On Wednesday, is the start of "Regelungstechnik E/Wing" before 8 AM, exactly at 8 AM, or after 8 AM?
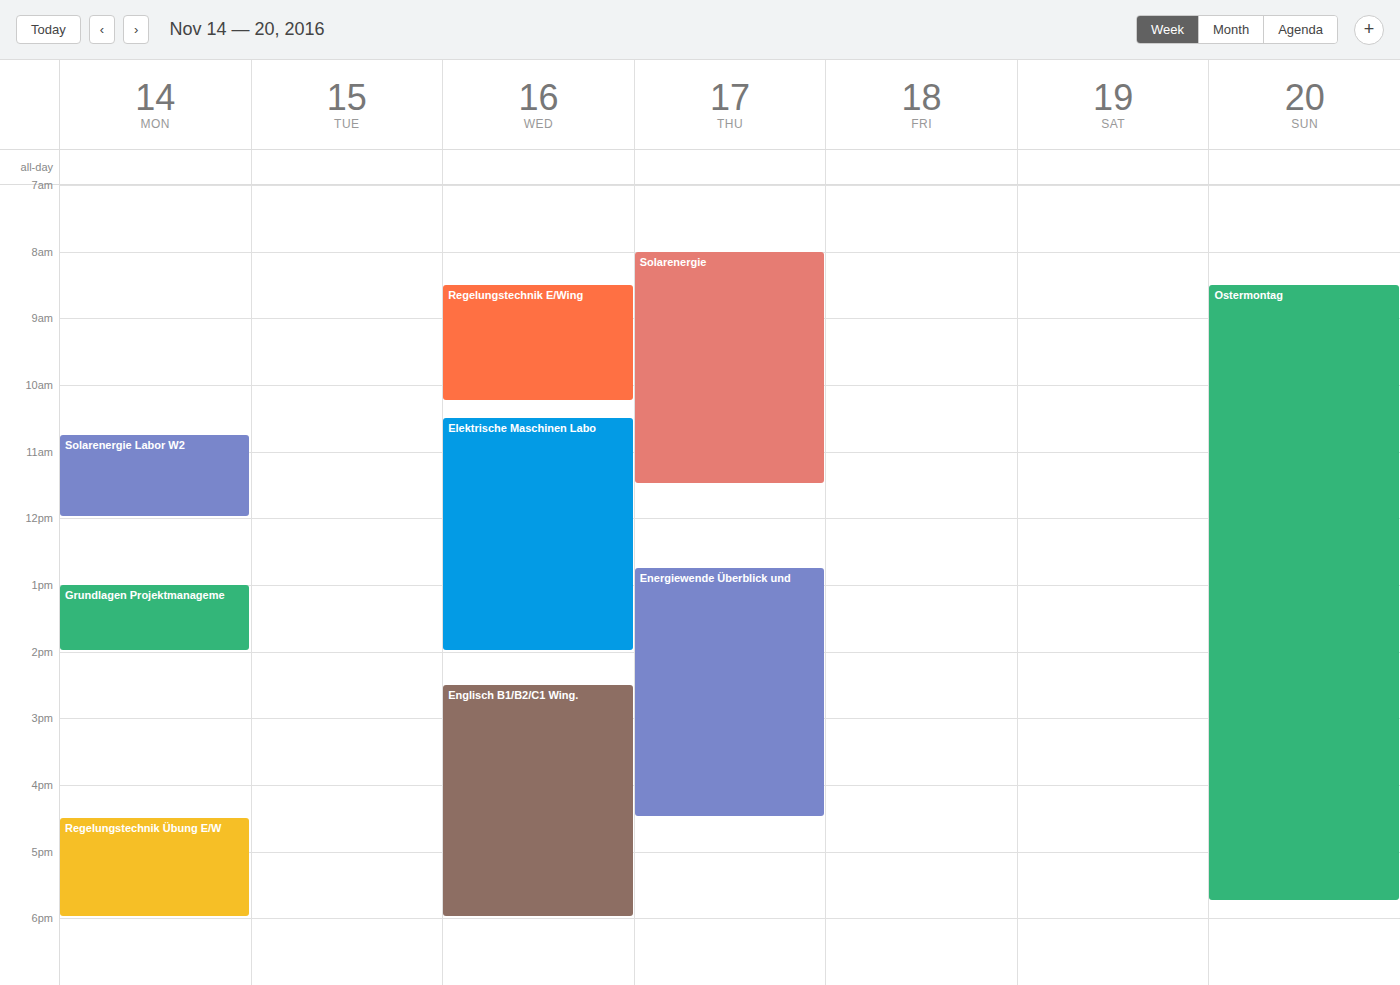
8:30 AM -- after 8 AM, 30 minutes below the 8 AM line.